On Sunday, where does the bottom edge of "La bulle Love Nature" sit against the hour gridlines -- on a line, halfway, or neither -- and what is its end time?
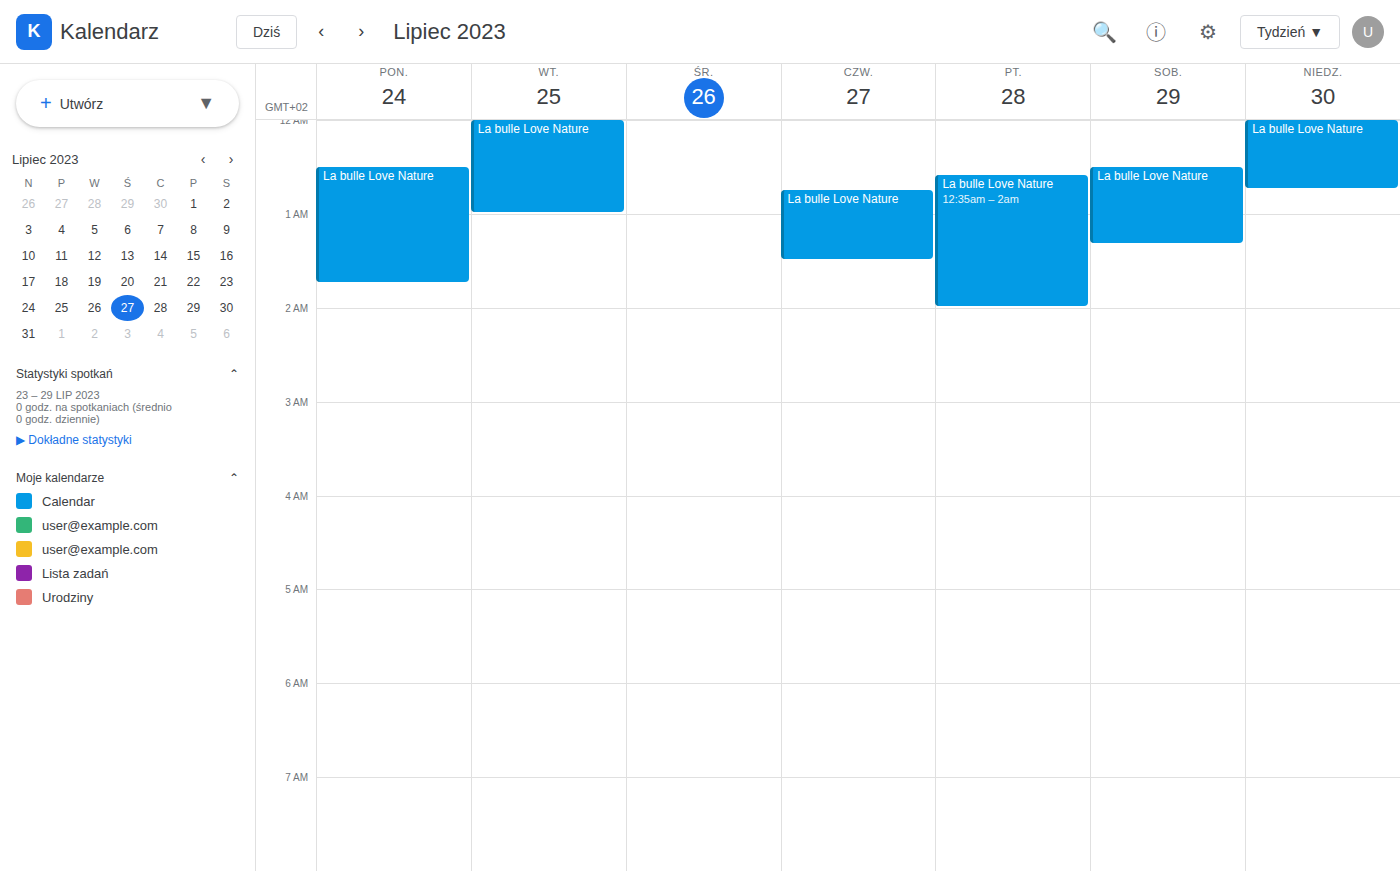
00:45 -- neither: three quarters of the way from the 00:00 line to the 01:00 line.